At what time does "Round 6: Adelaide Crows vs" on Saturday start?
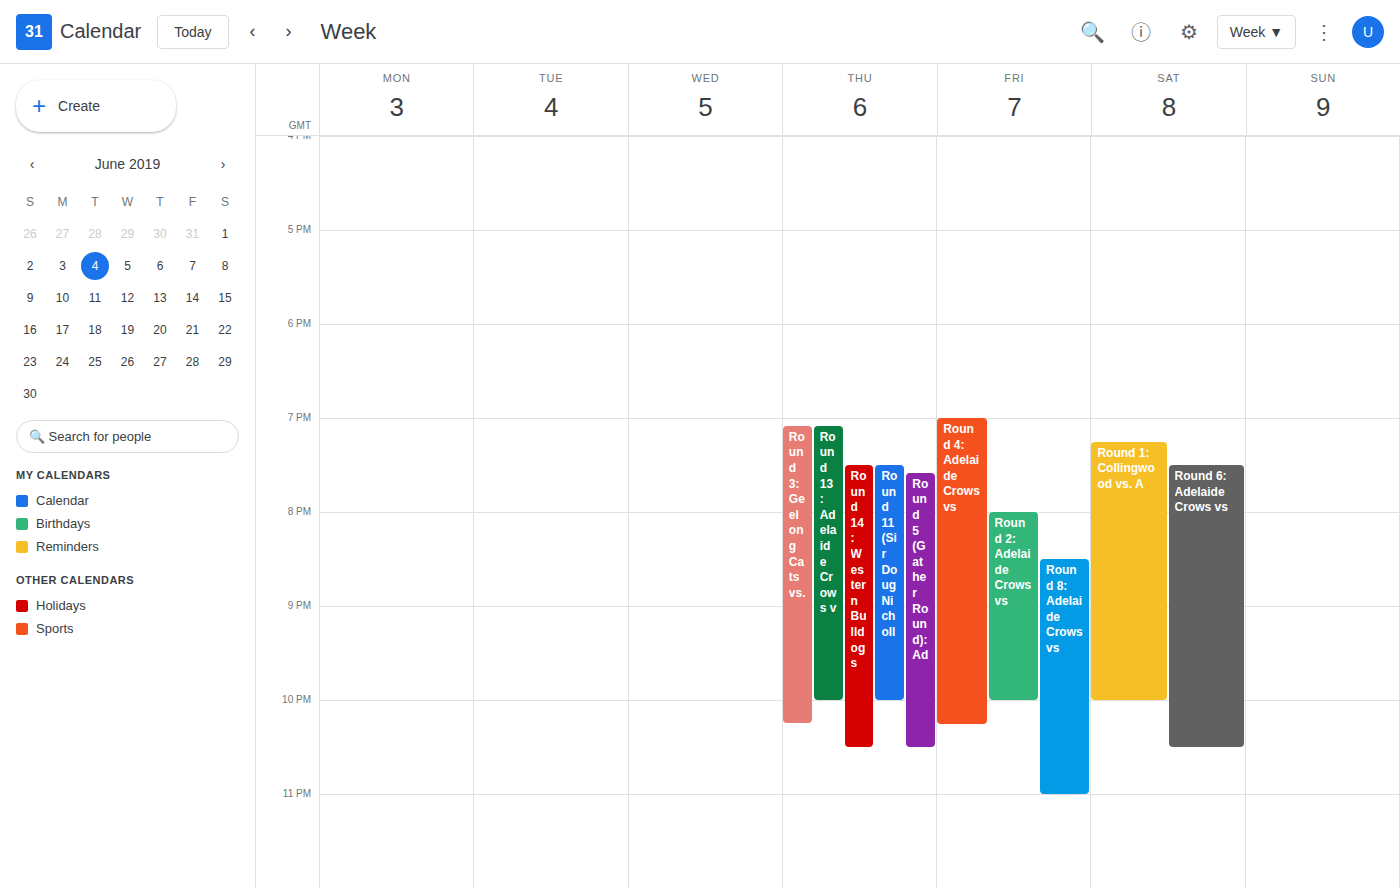
7:30 PM